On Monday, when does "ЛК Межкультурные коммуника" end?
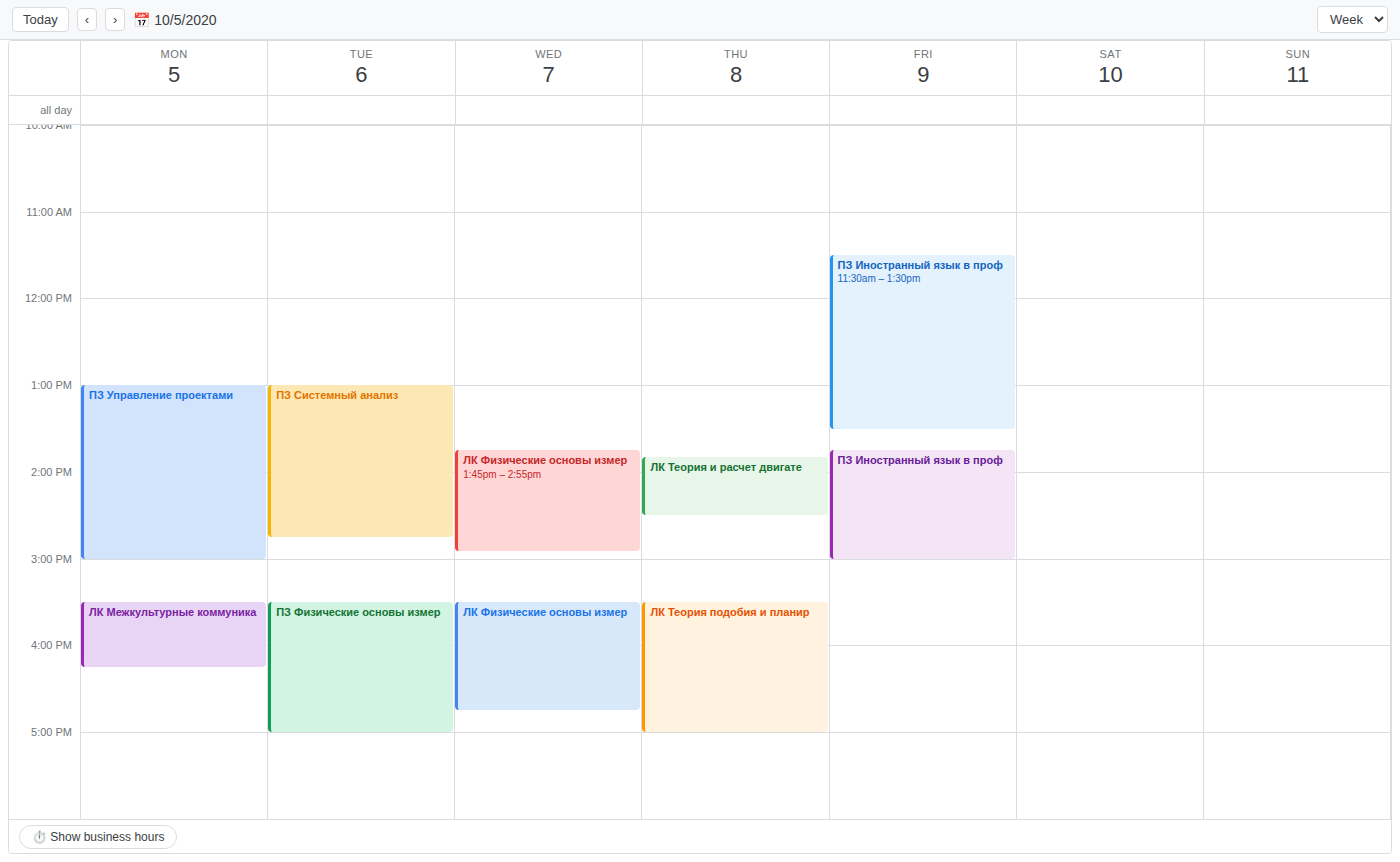
4:15 PM